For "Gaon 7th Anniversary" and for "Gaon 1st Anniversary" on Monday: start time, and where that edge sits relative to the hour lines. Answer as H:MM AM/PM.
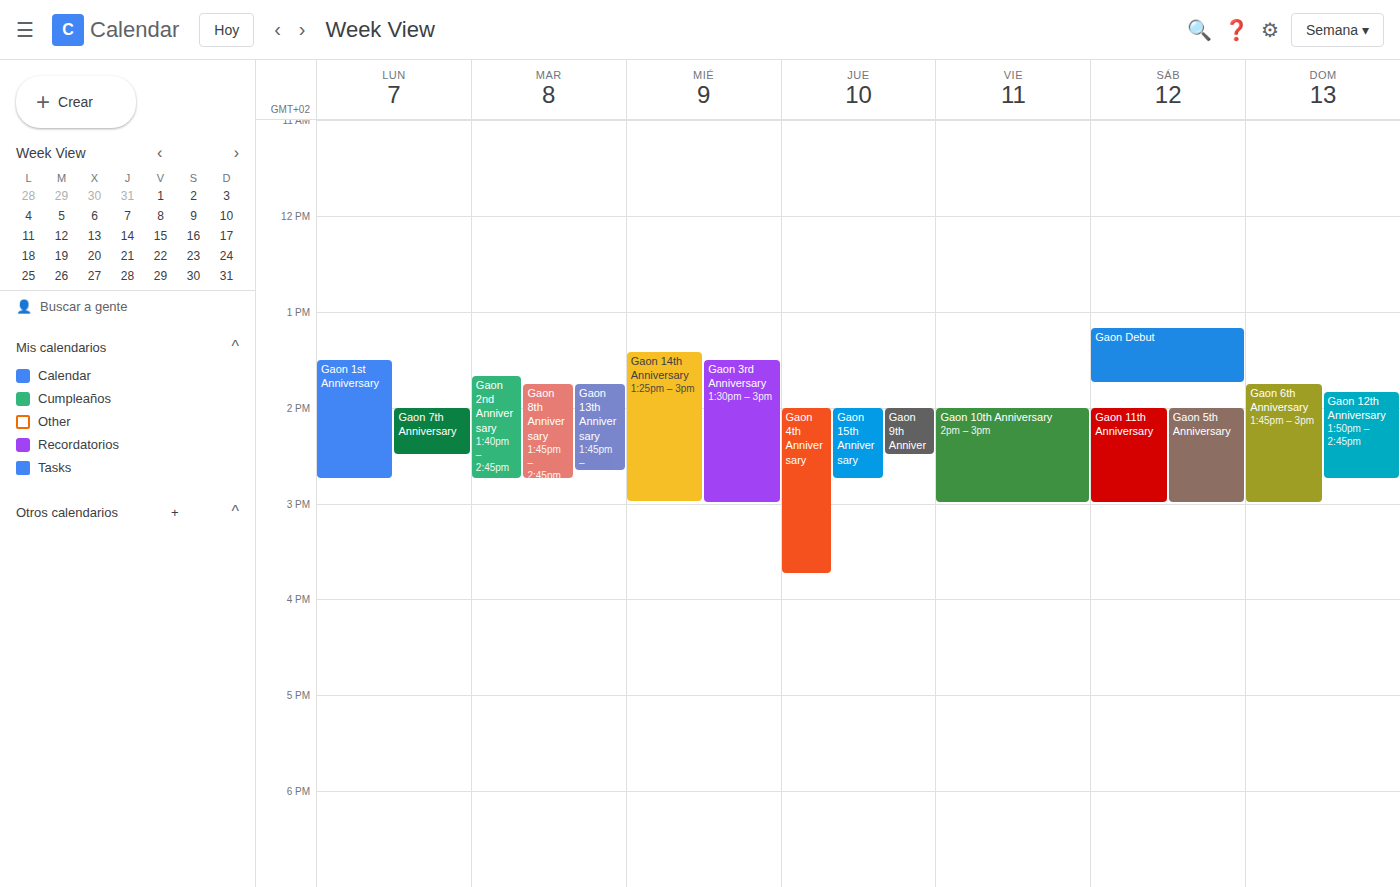
"Gaon 7th Anniversary": 2:00 PM, exactly on the 2 PM line. "Gaon 1st Anniversary": 1:30 PM, halfway between the 1 PM and 2 PM lines.